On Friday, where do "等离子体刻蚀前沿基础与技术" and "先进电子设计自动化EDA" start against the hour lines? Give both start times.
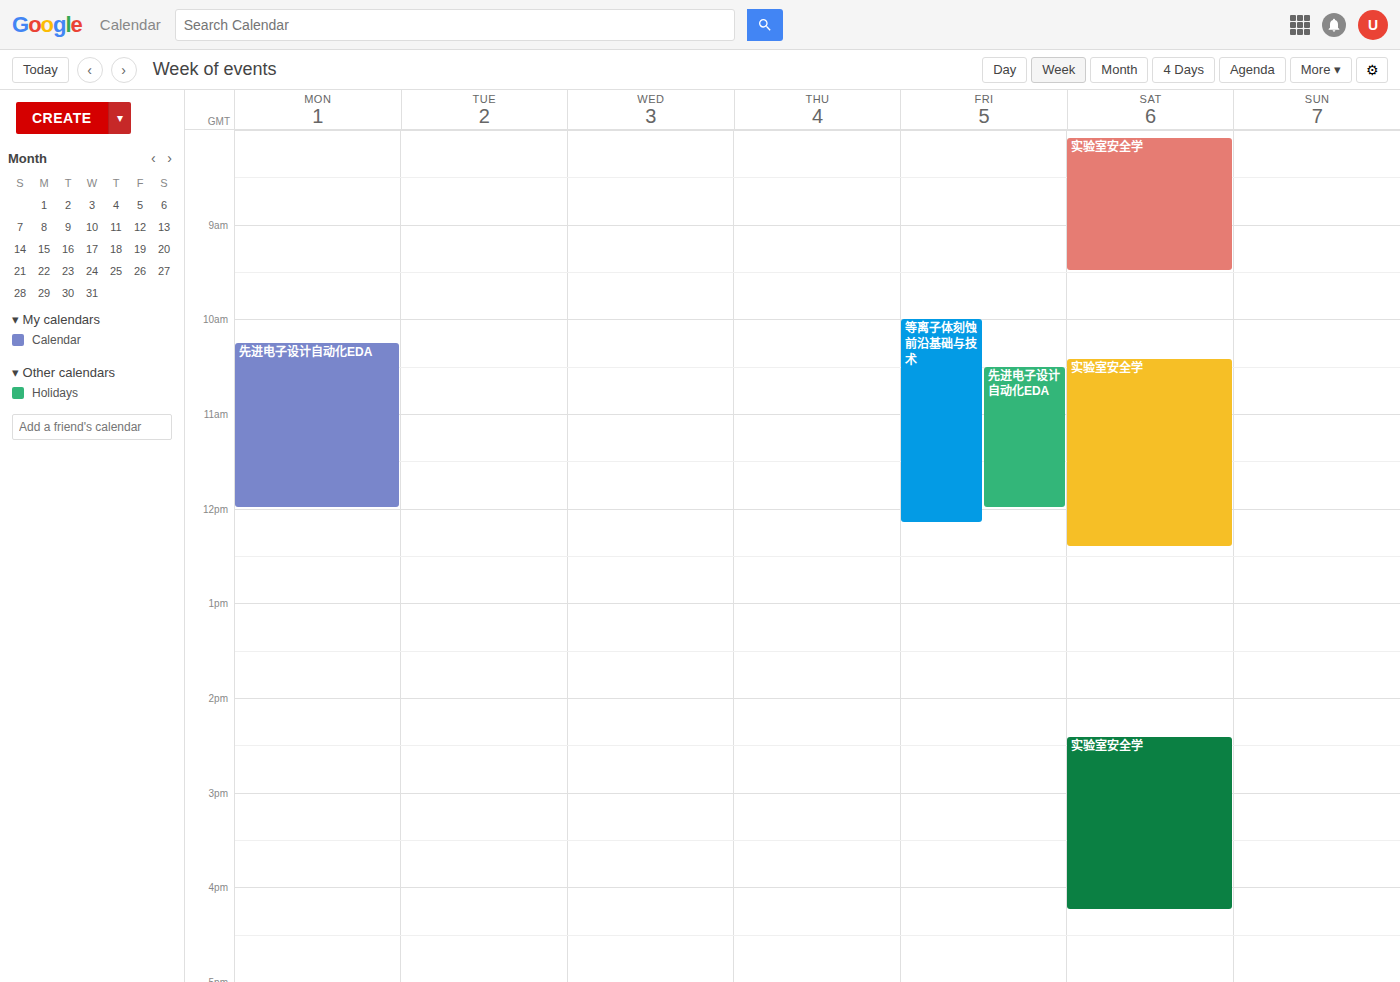
"等离子体刻蚀前沿基础与技术": 10:00 AM, exactly on the 10 AM line. "先进电子设计自动化EDA": 10:30 AM, halfway between the 10 AM and 11 AM lines.